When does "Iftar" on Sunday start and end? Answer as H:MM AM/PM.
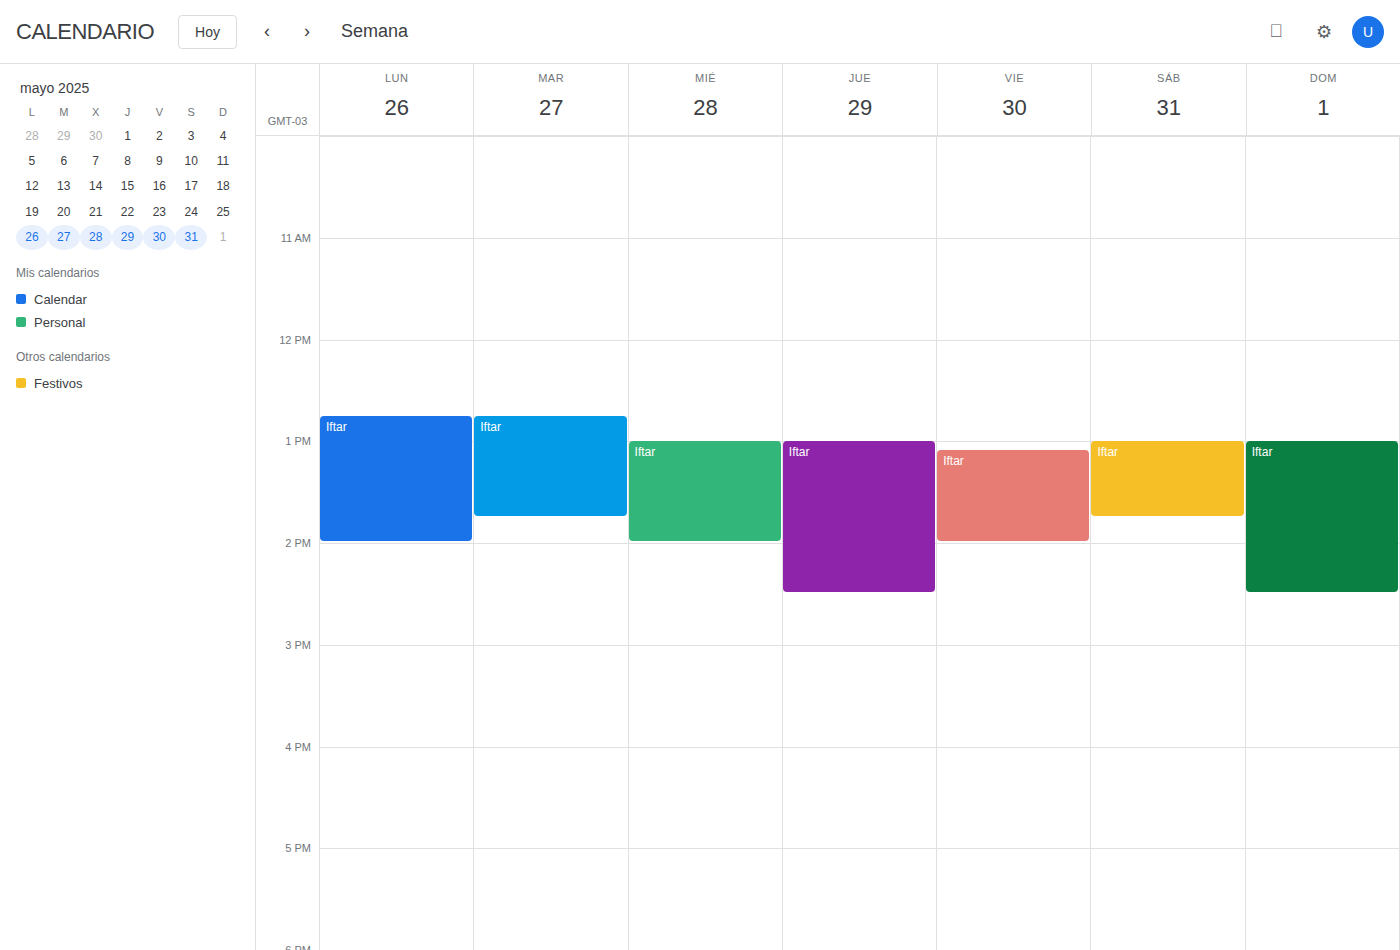
1:00 PM to 2:30 PM